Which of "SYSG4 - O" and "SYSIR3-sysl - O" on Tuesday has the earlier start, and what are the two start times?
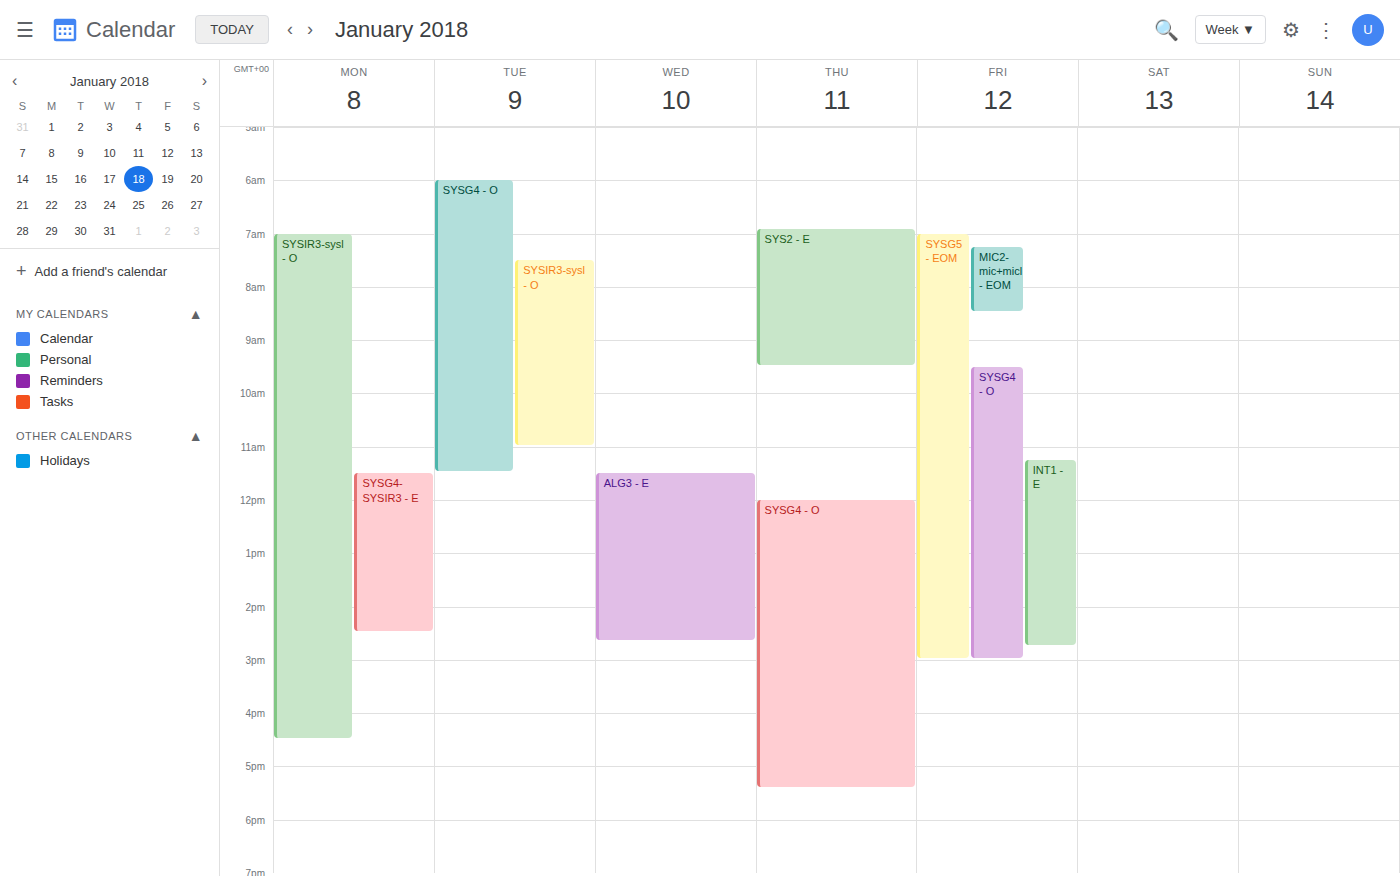
"SYSG4 - O" 6:00 AM; "SYSIR3-sysl - O" 7:30 AM.